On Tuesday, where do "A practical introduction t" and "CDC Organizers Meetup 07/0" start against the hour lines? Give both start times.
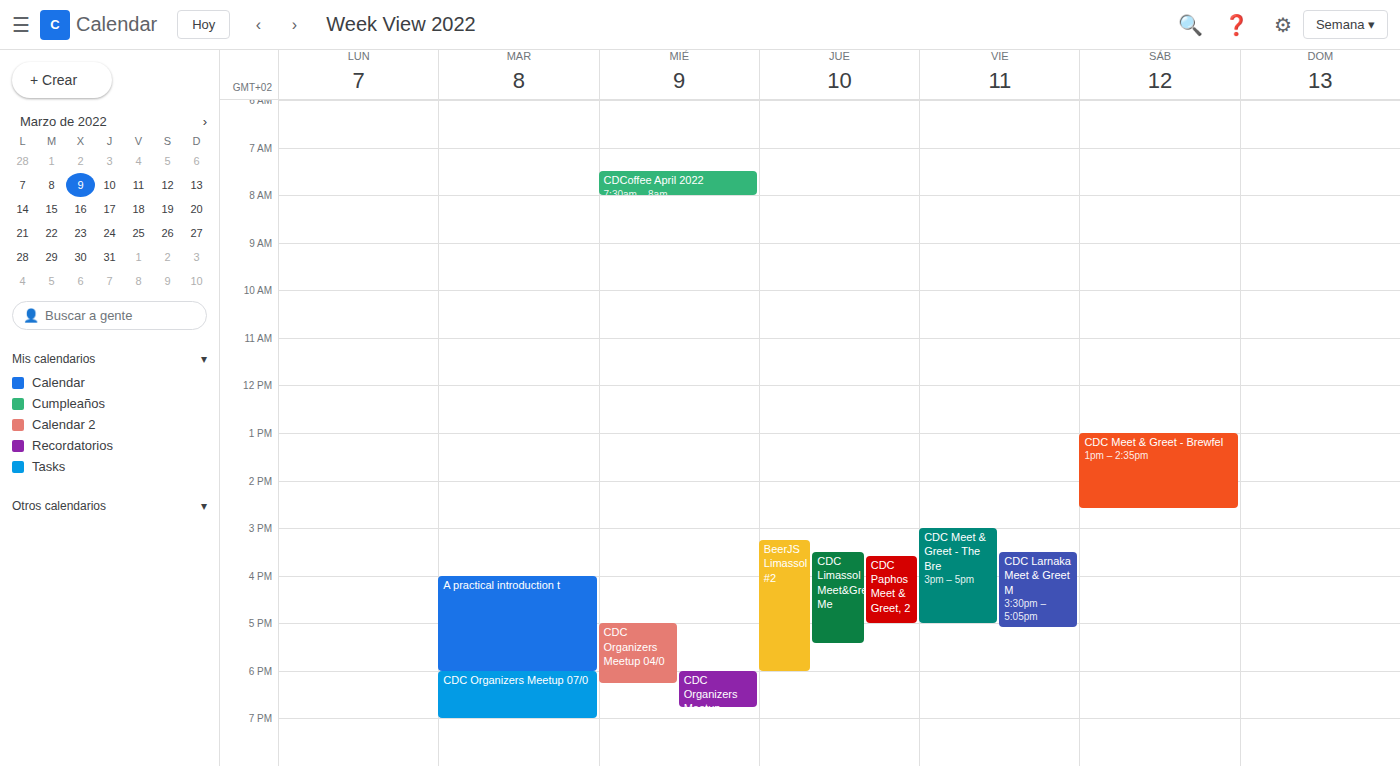
"A practical introduction t": 4:00 PM, exactly on the 4 PM line. "CDC Organizers Meetup 07/0": 6:00 PM, exactly on the 6 PM line.